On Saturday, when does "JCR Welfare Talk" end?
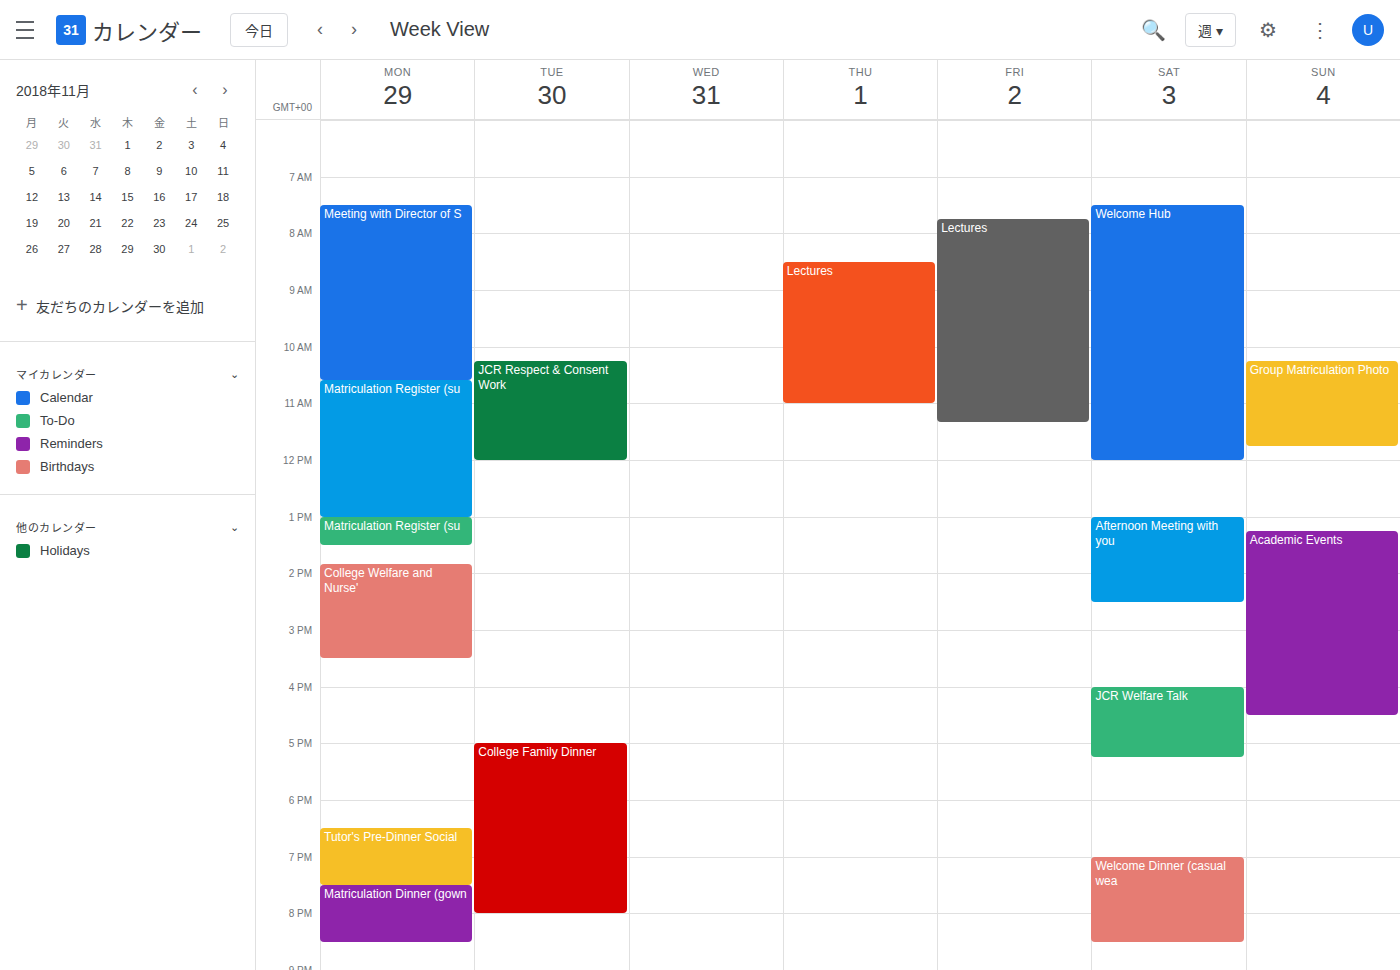
5:15 PM